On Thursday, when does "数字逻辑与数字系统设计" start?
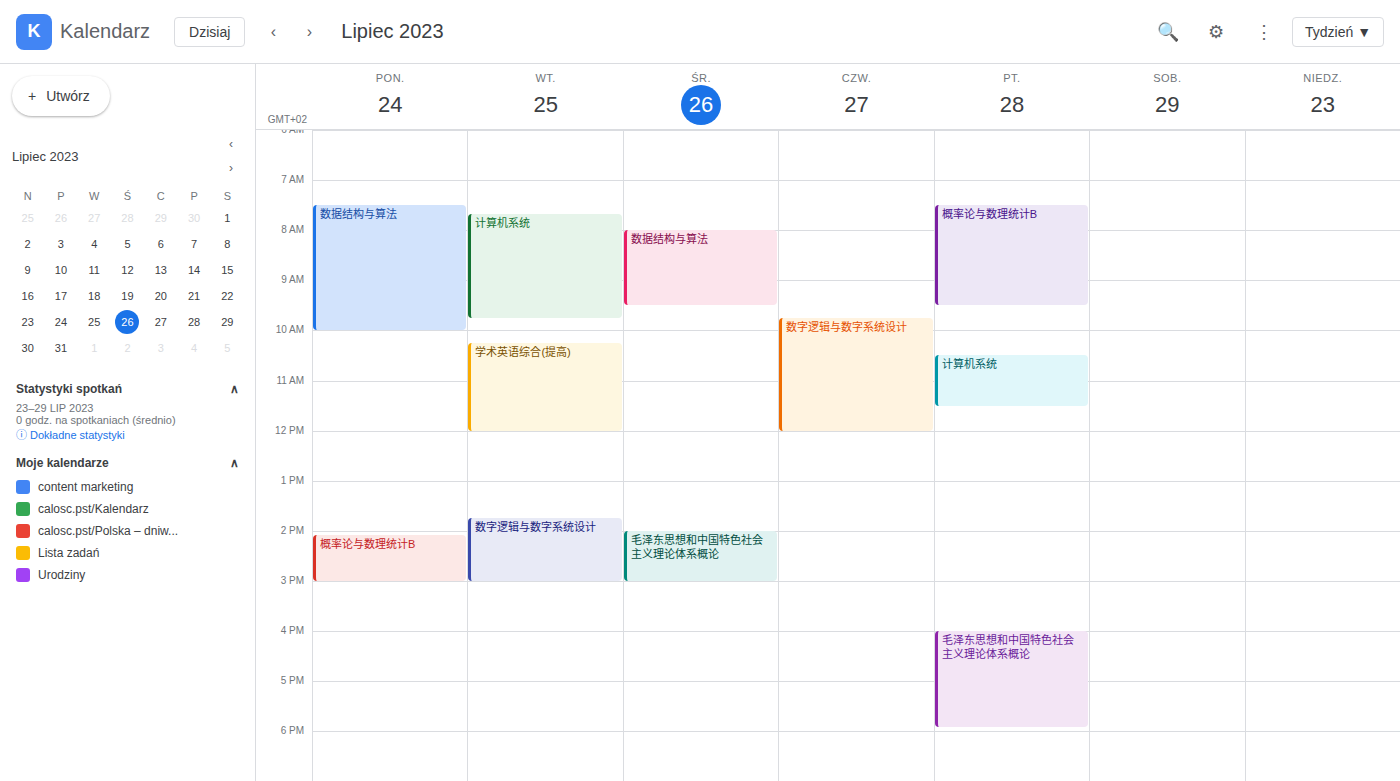
9:45 AM